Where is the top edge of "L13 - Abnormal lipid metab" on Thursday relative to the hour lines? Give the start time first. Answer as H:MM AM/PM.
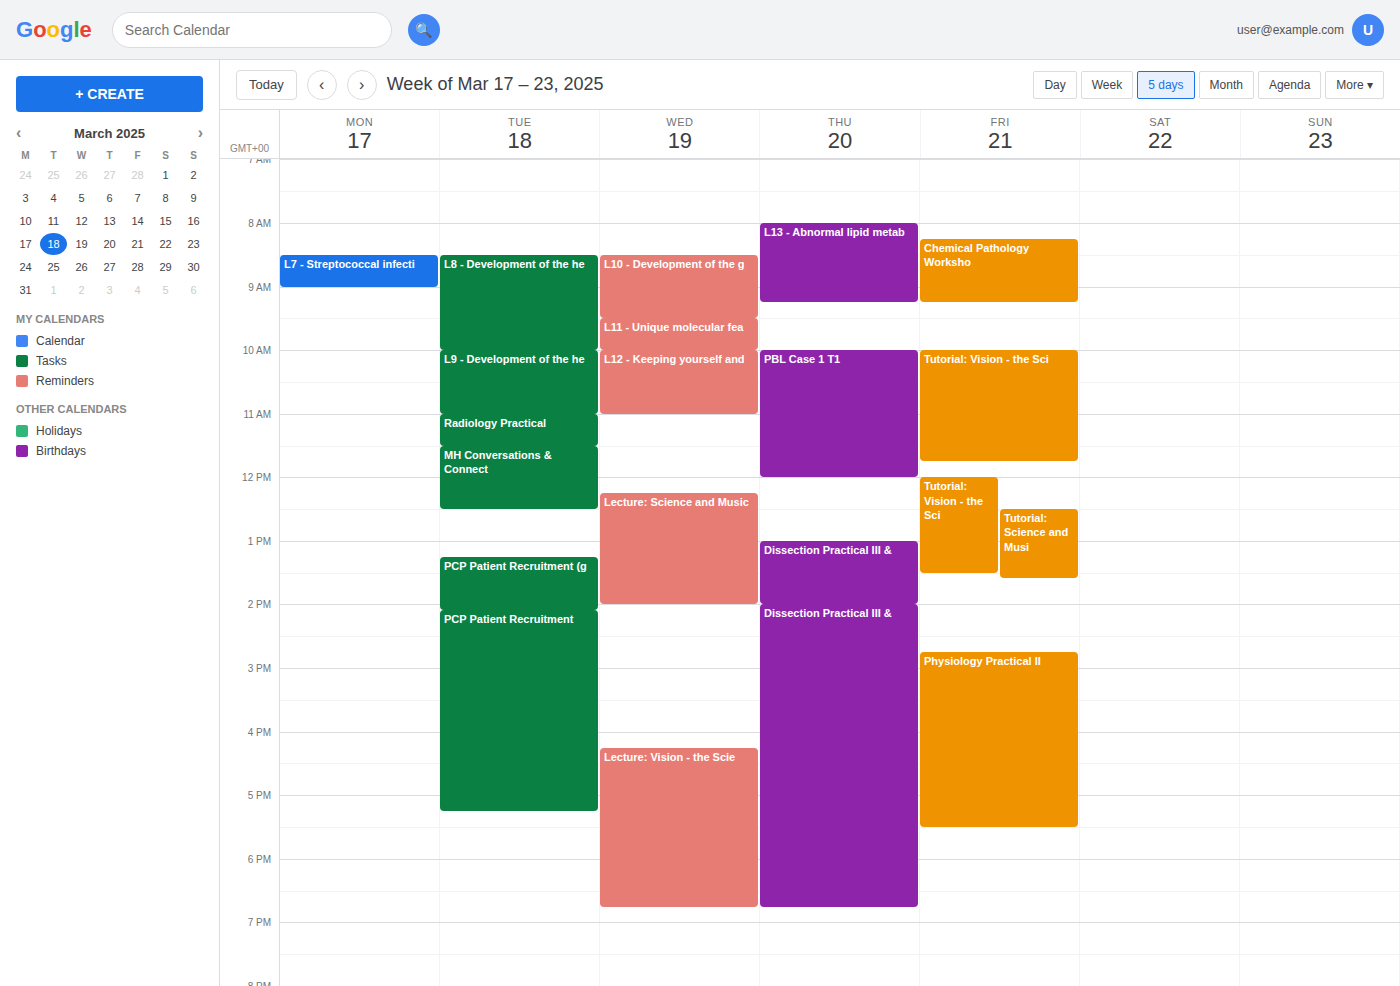
8:00 AM -- exactly on the 8 AM line.